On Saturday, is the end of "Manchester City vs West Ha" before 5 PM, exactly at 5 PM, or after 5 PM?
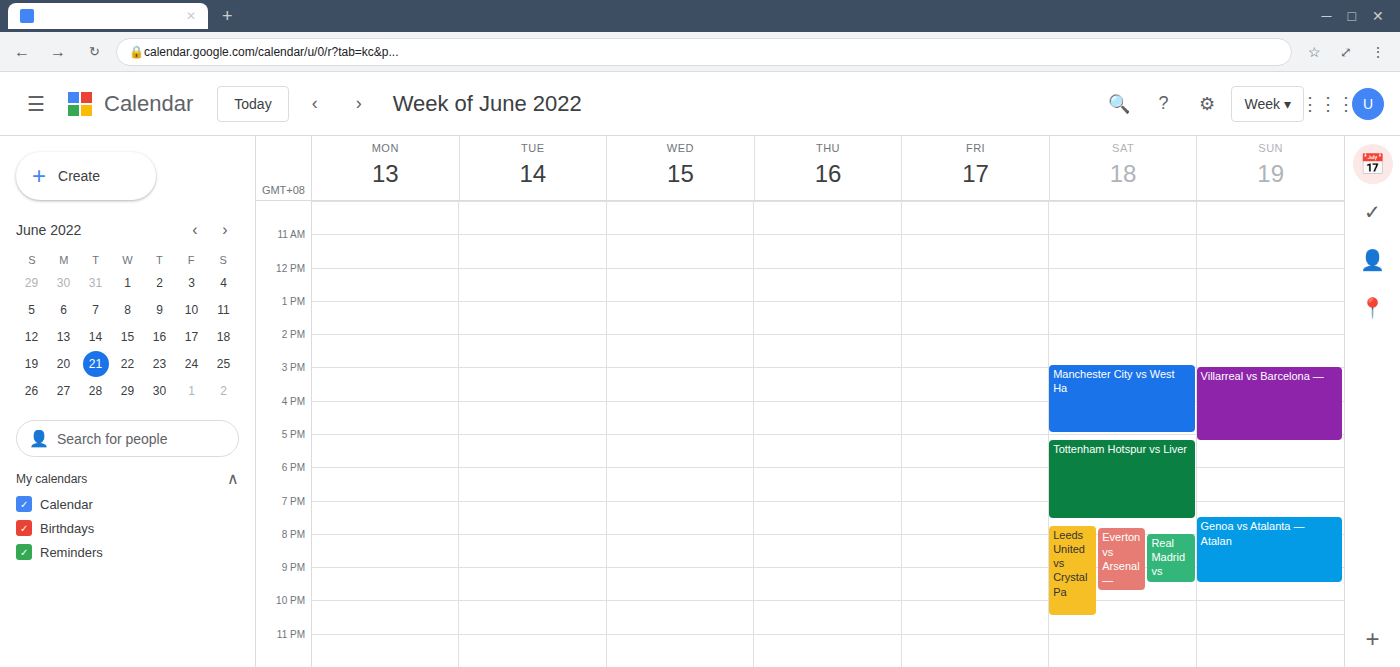
5:00 PM -- exactly at 5 PM, on the 5 PM line.